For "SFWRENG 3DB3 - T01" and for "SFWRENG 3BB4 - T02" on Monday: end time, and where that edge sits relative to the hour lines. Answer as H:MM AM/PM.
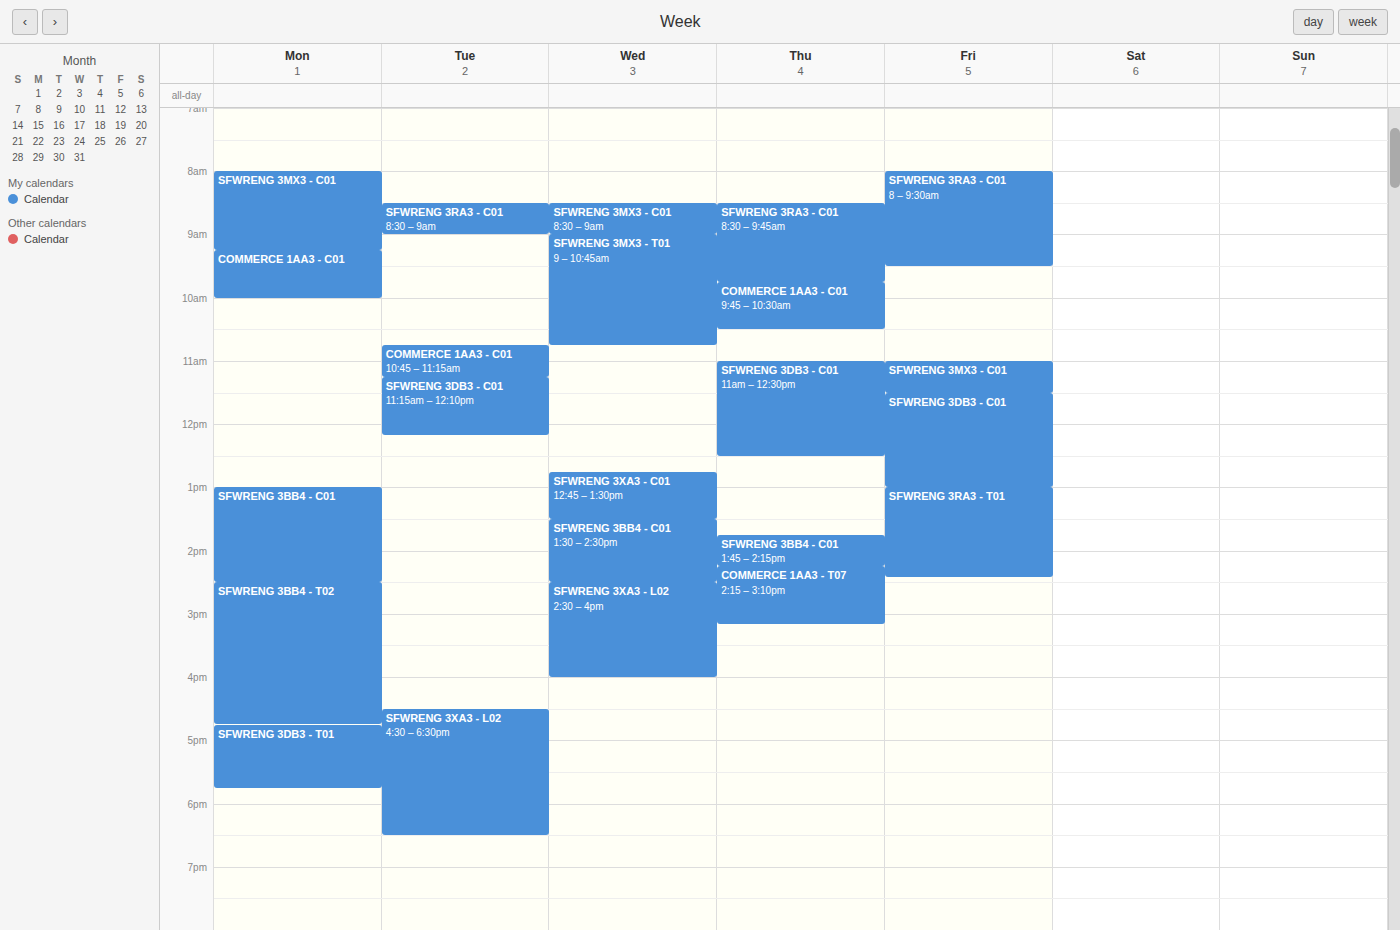
"SFWRENG 3DB3 - T01": 5:45 PM, neither: three quarters of the way from the 5 PM line to the 6 PM line. "SFWRENG 3BB4 - T02": 4:45 PM, neither: three quarters of the way from the 4 PM line to the 5 PM line.